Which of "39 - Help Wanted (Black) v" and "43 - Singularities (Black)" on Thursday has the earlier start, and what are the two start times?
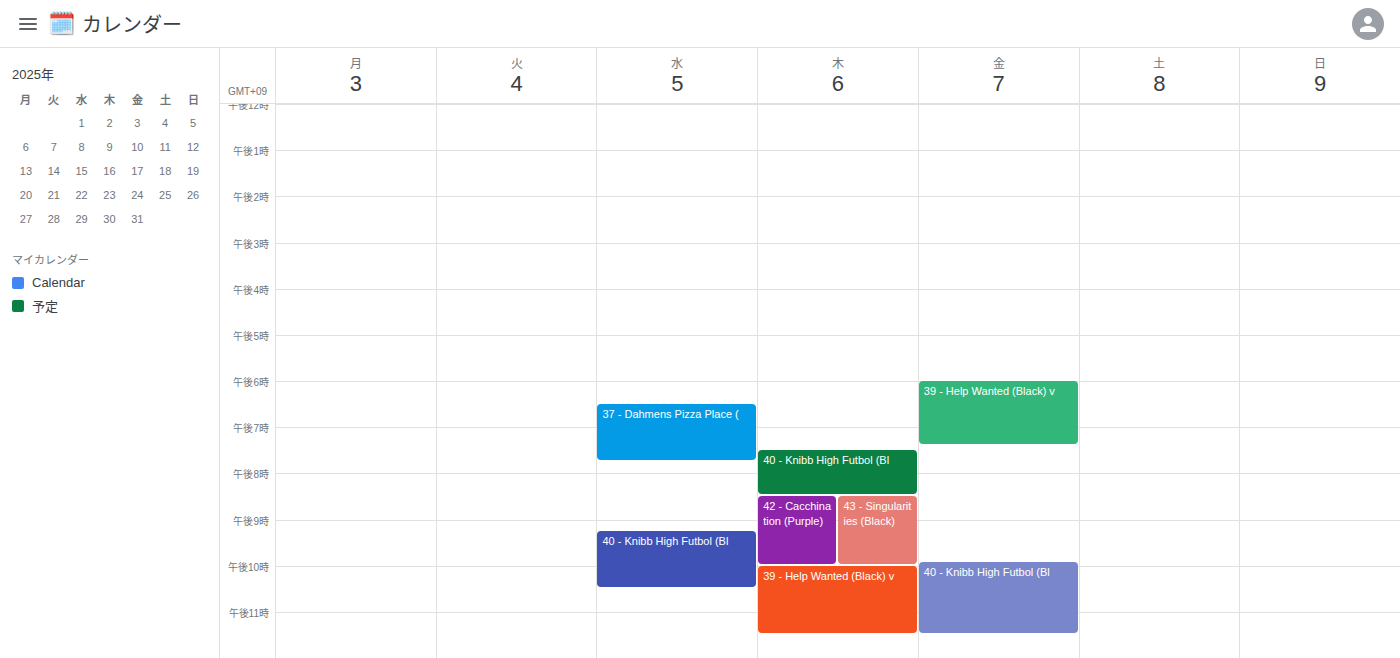
"43 - Singularities (Black)" 8:30 PM; "39 - Help Wanted (Black) v" 10:00 PM.